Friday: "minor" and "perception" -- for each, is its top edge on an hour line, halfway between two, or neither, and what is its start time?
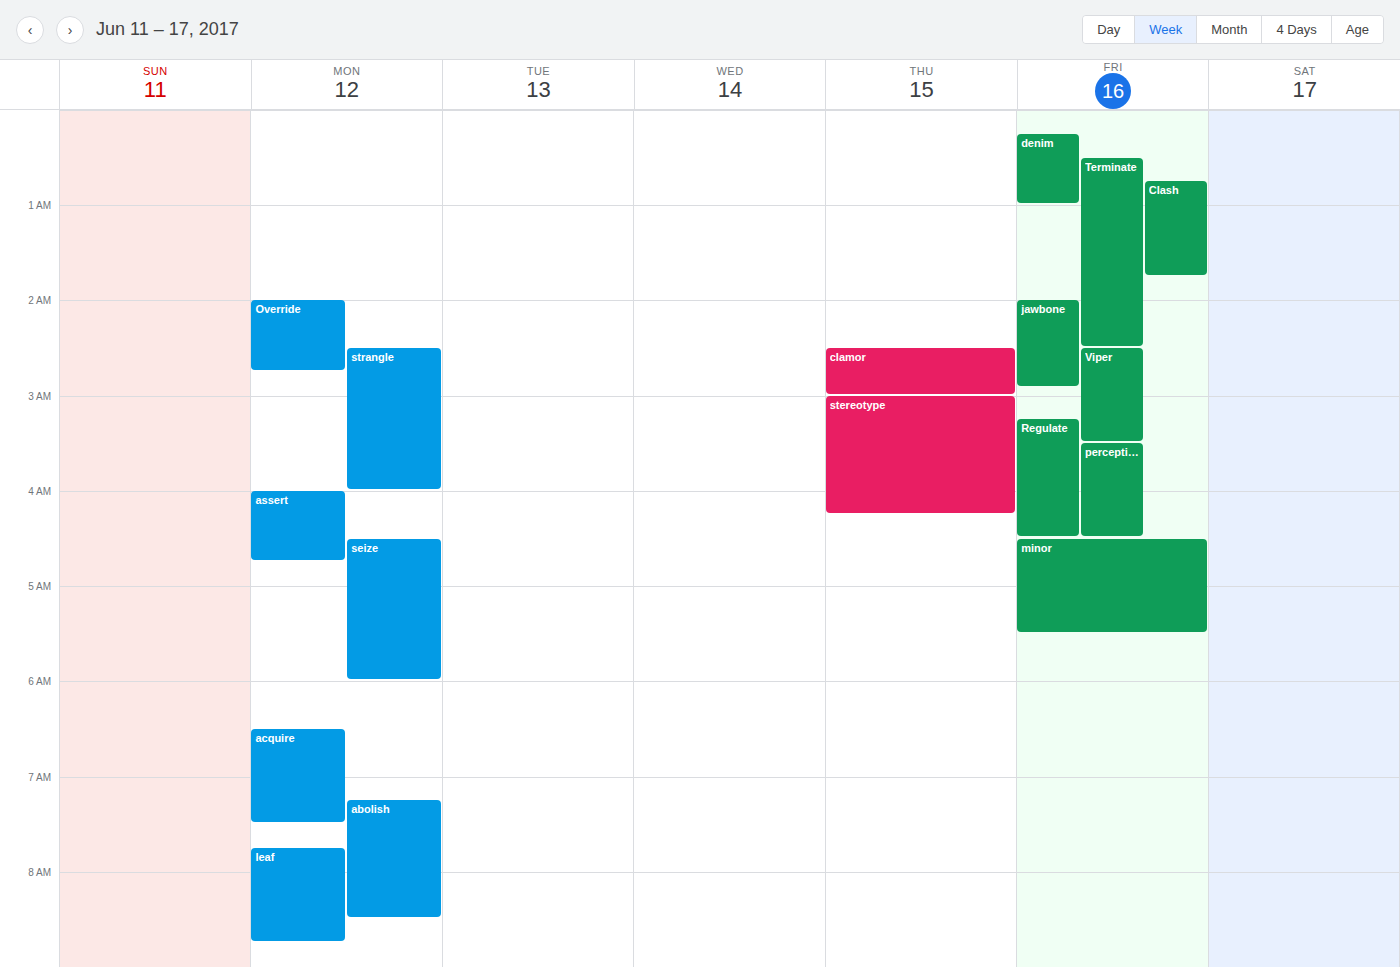
"minor": 4:30 AM, halfway between the 4 AM and 5 AM lines. "perception": 3:30 AM, halfway between the 3 AM and 4 AM lines.